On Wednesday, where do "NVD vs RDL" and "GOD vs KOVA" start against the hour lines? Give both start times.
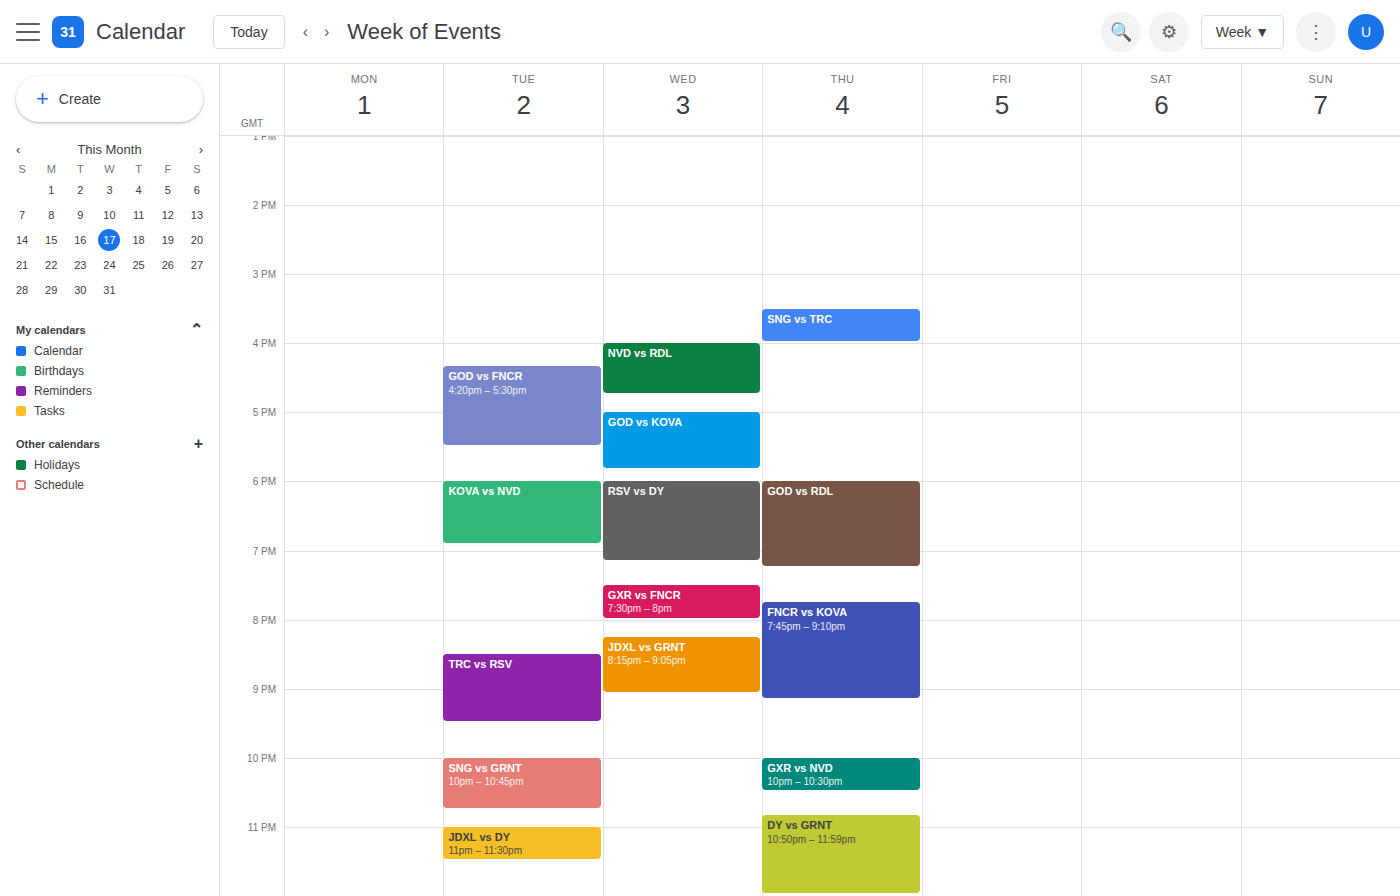
"NVD vs RDL": 4:00 PM, exactly on the 4 PM line. "GOD vs KOVA": 5:00 PM, exactly on the 5 PM line.